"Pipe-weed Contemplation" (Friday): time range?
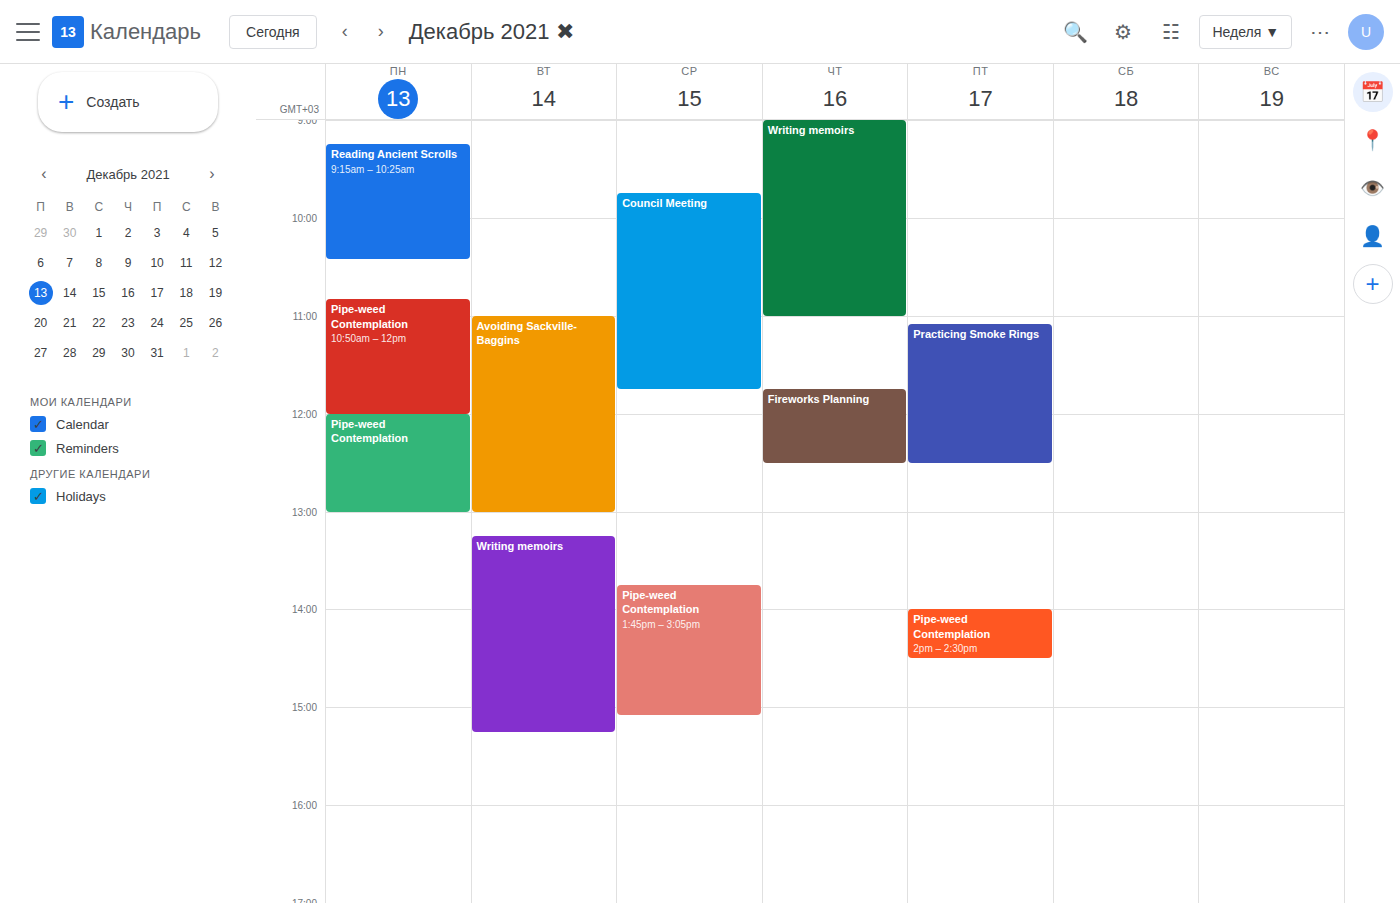
2:00 PM to 2:30 PM